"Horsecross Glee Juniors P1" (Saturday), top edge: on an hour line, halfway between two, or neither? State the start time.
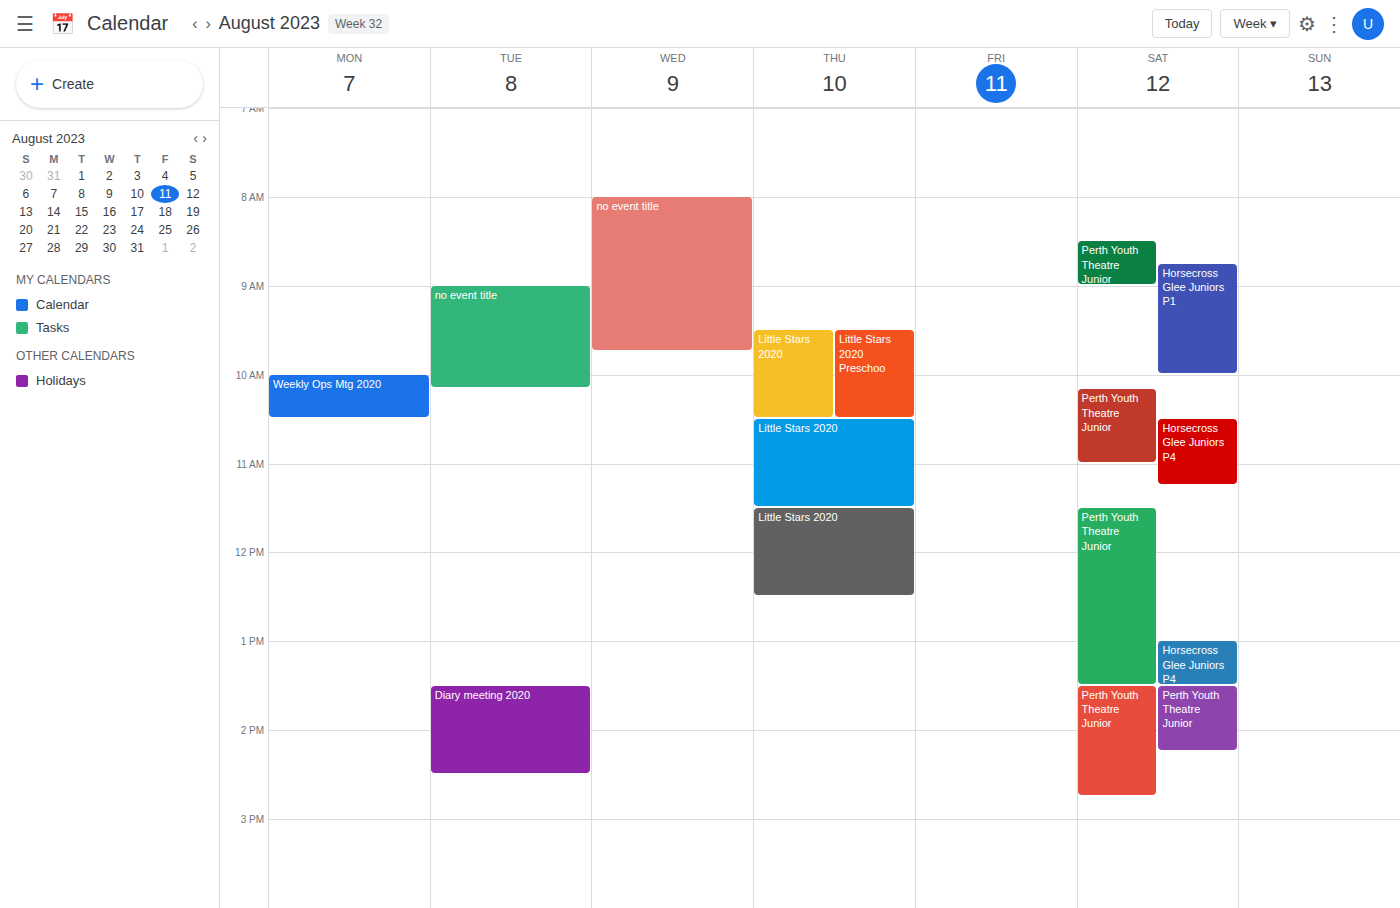
8:45 AM -- neither: three quarters of the way from the 8 AM line to the 9 AM line.